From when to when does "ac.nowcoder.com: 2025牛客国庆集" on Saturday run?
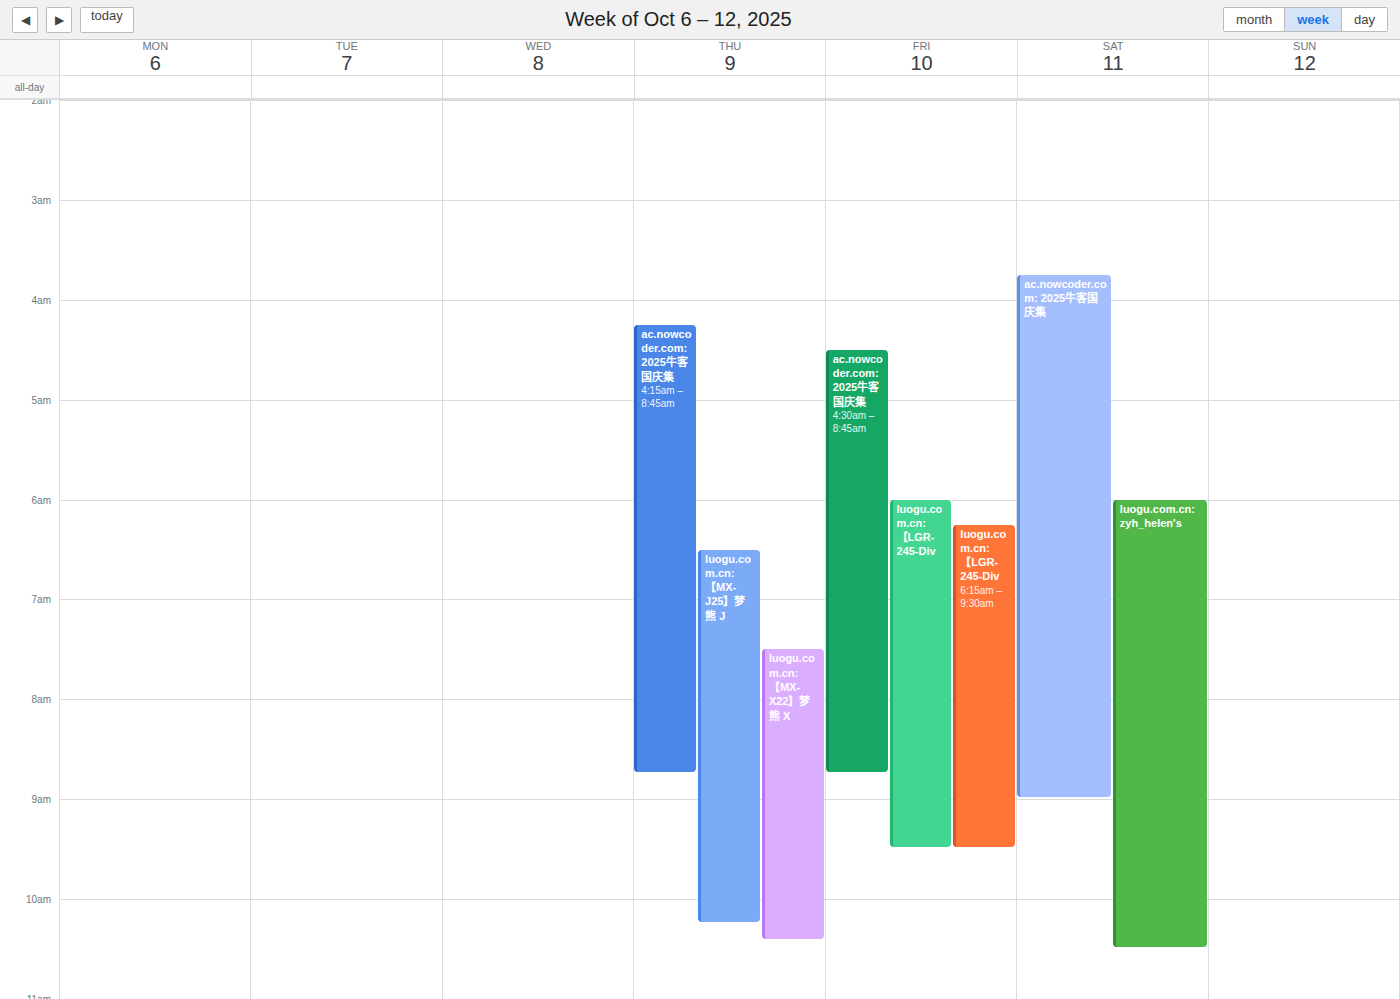
3:45 AM to 9:00 AM